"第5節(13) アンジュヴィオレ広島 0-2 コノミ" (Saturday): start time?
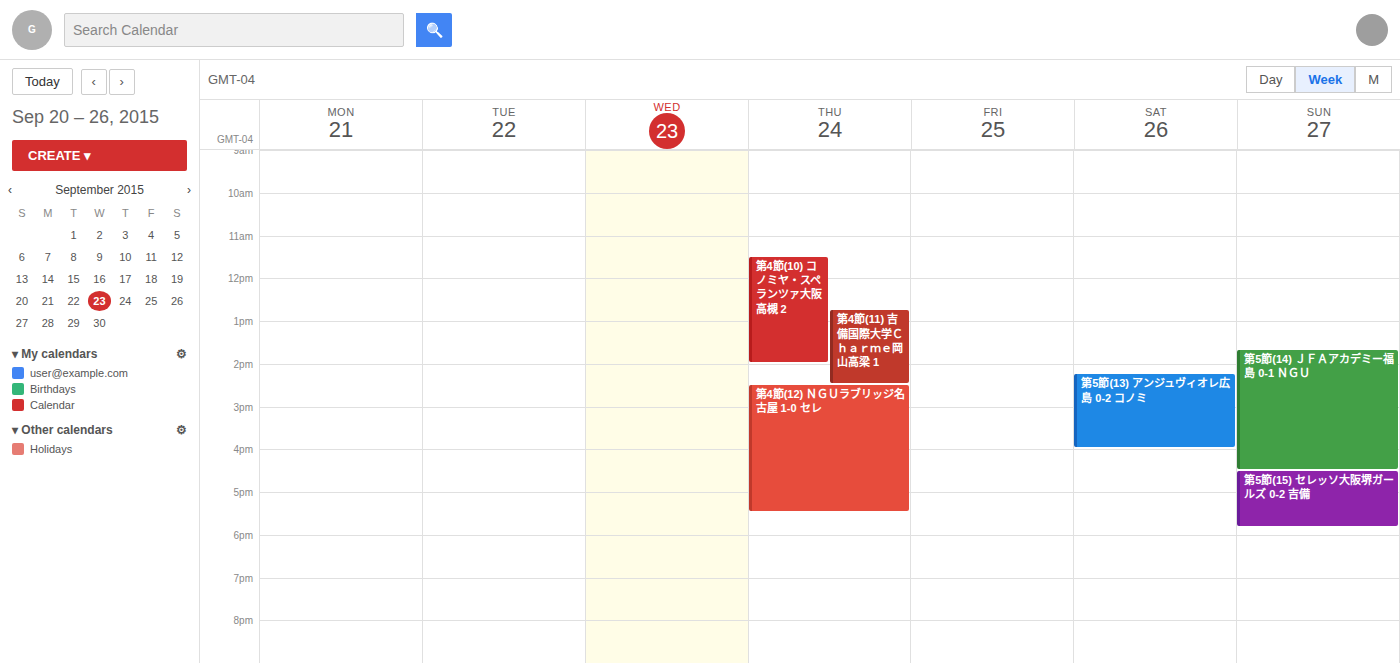
2:15 PM